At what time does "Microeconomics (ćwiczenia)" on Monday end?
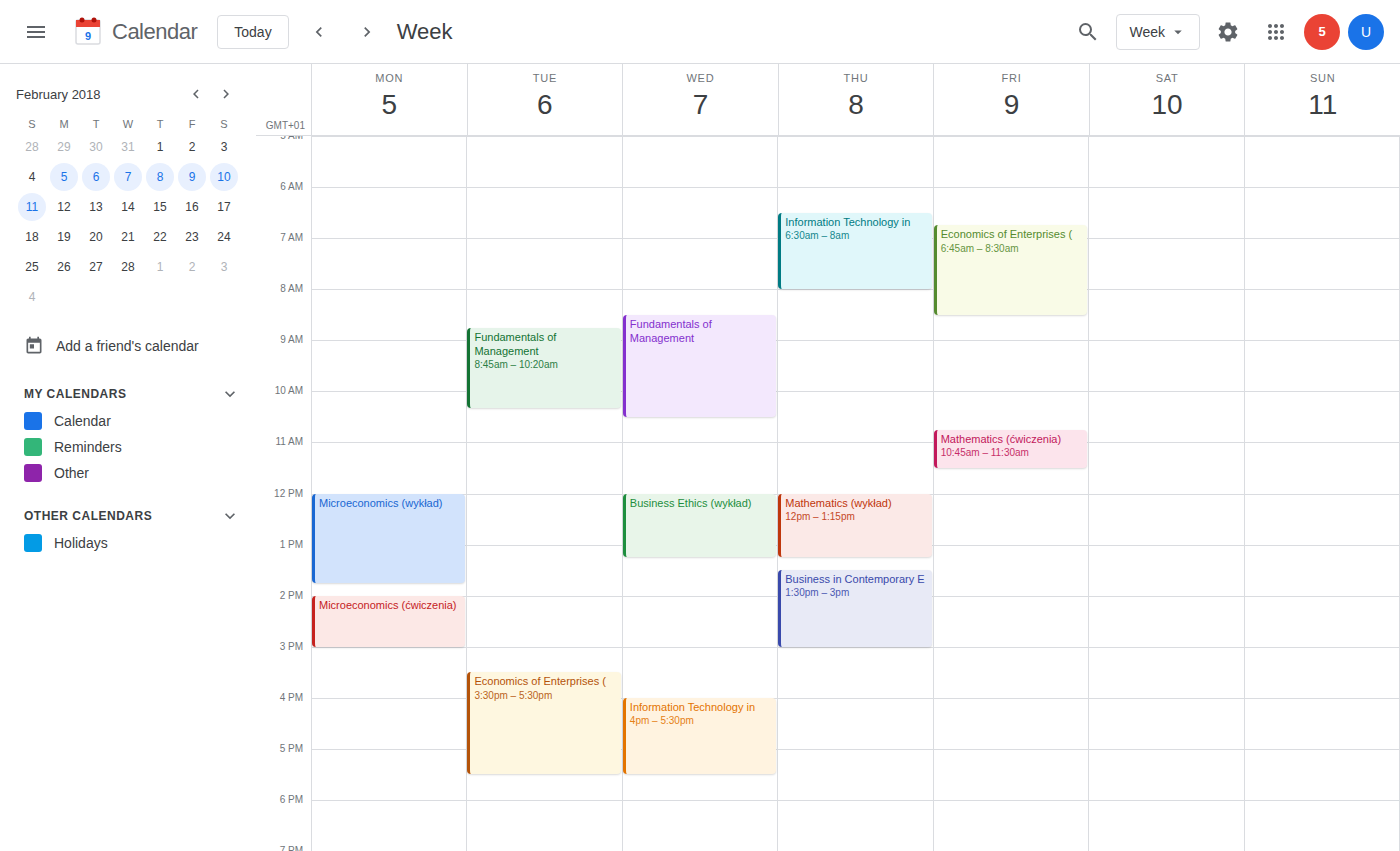
3:00 PM